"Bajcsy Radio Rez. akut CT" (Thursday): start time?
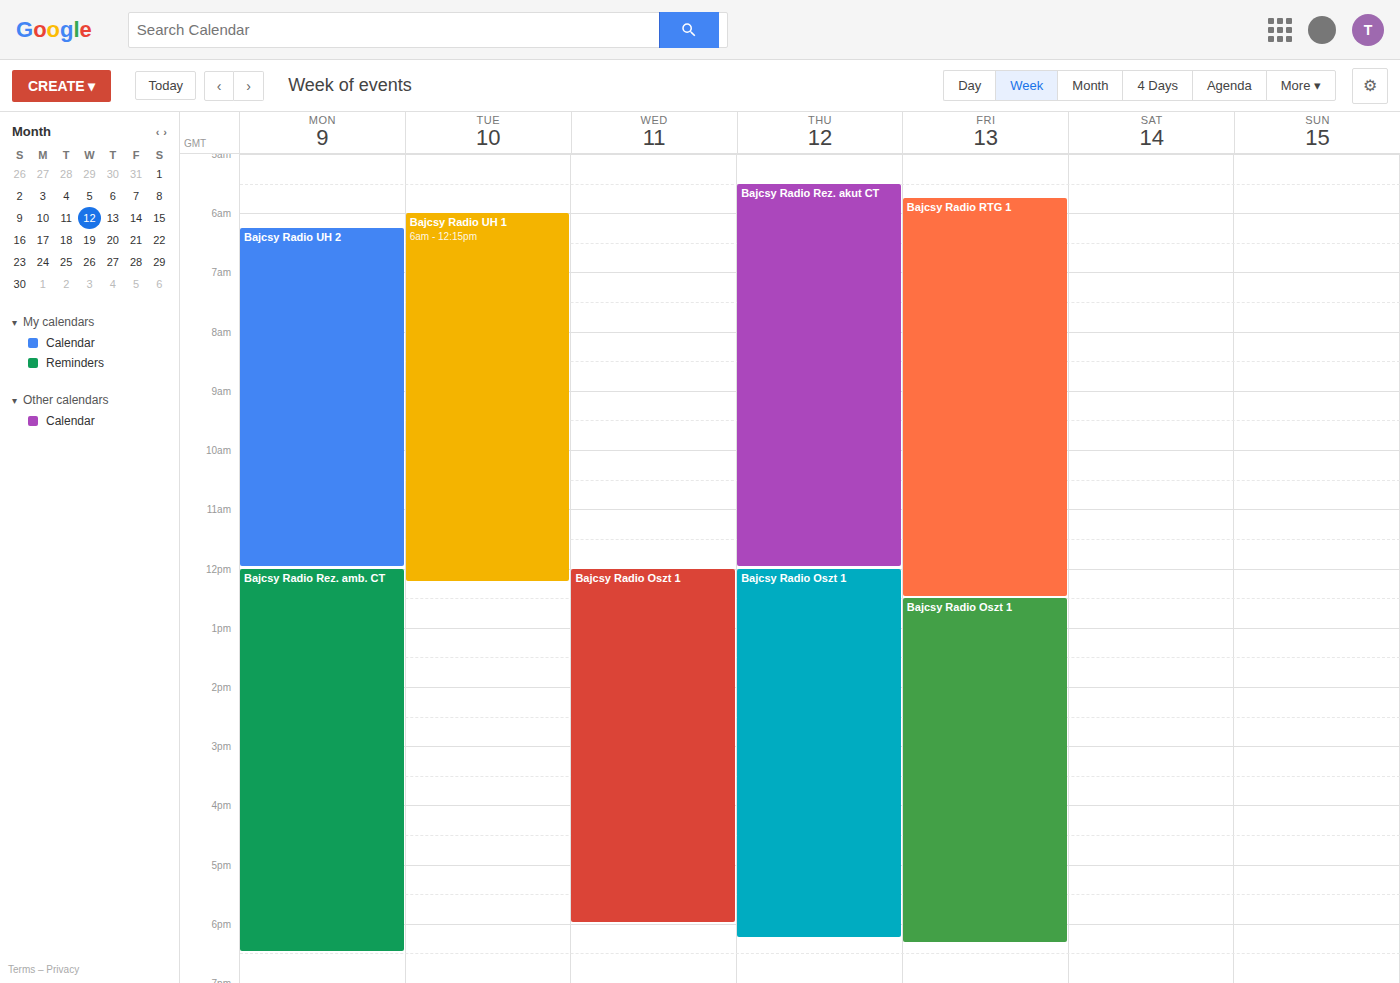
5:30 AM